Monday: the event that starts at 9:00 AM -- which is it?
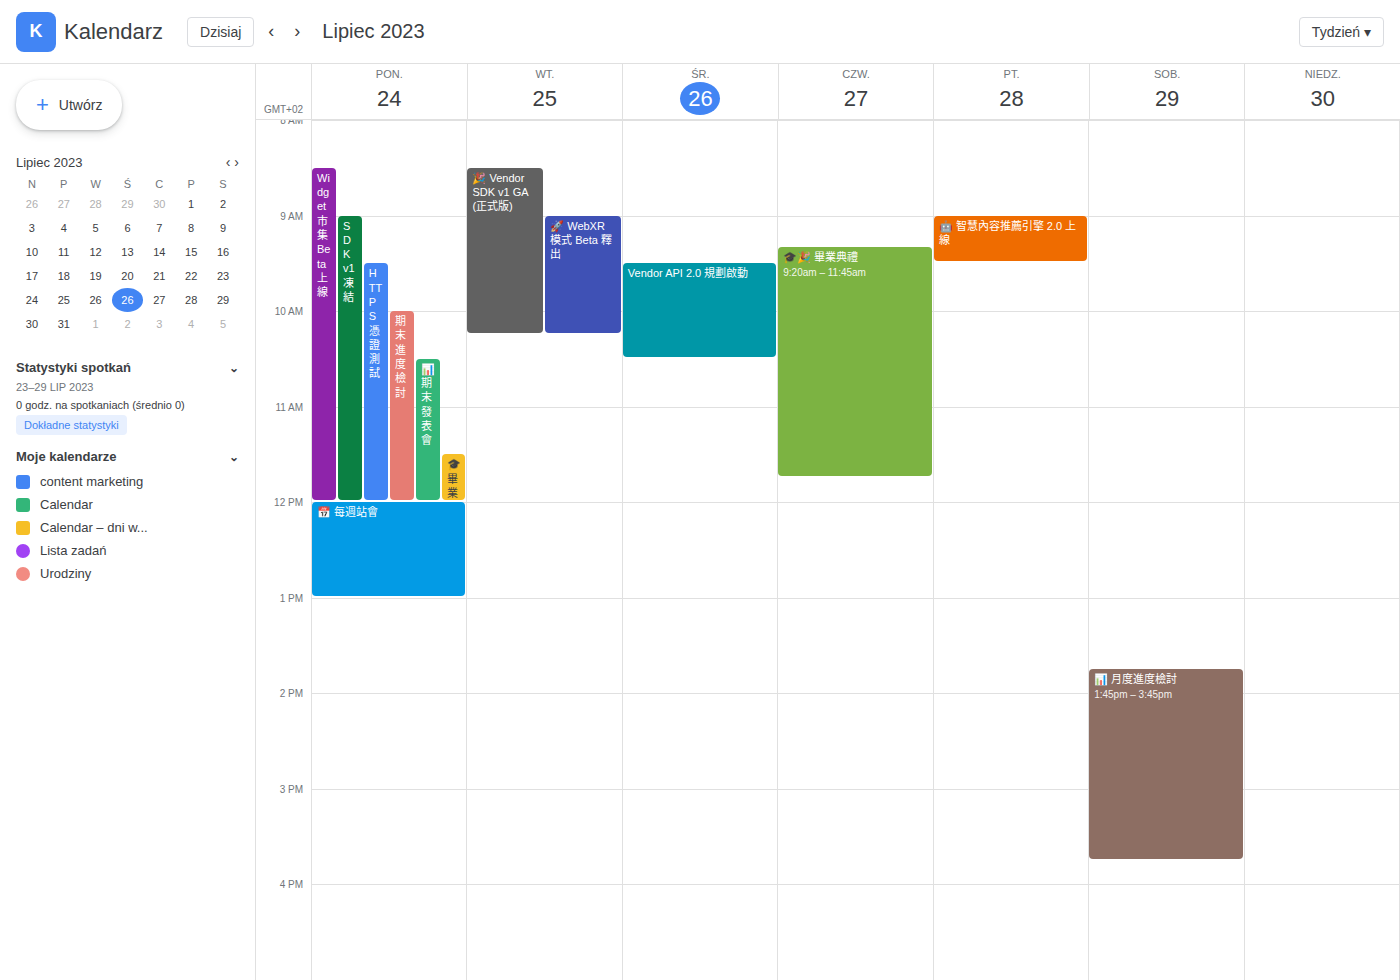
"SDK v1 凍結"